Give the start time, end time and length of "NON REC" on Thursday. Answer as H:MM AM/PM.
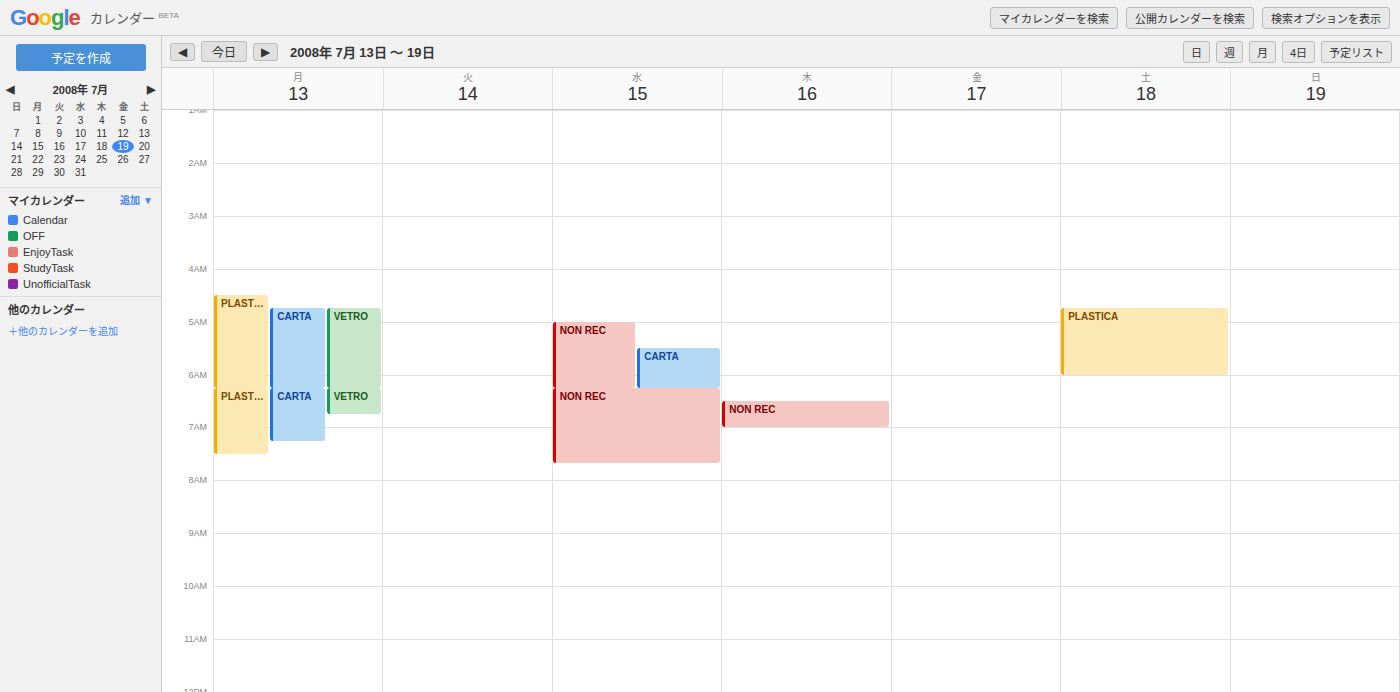
6:30 AM to 7:00 AM, 30 minutes